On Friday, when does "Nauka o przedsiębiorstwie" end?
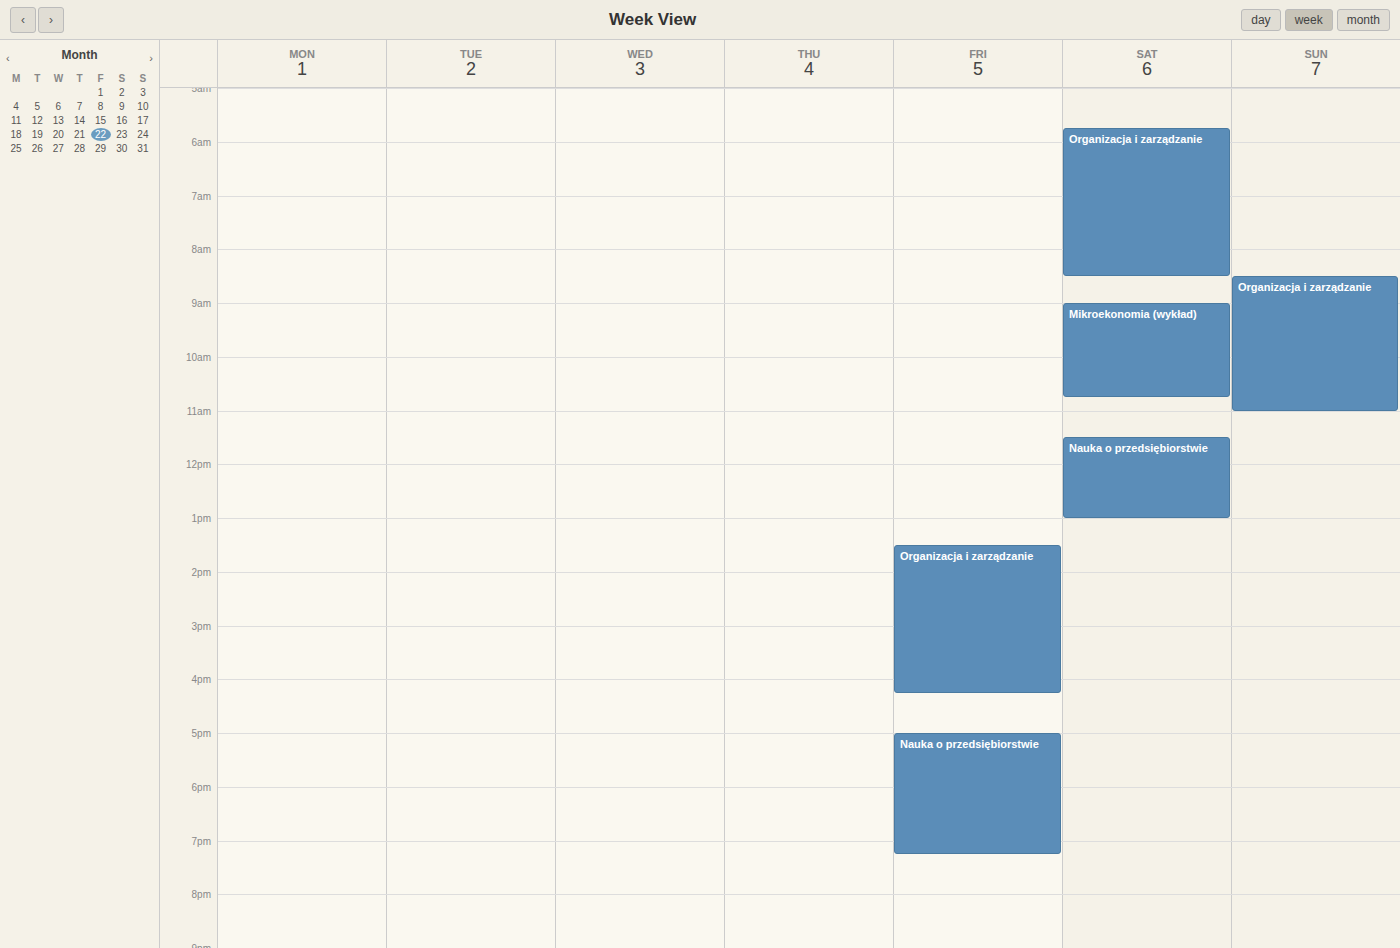
19:15